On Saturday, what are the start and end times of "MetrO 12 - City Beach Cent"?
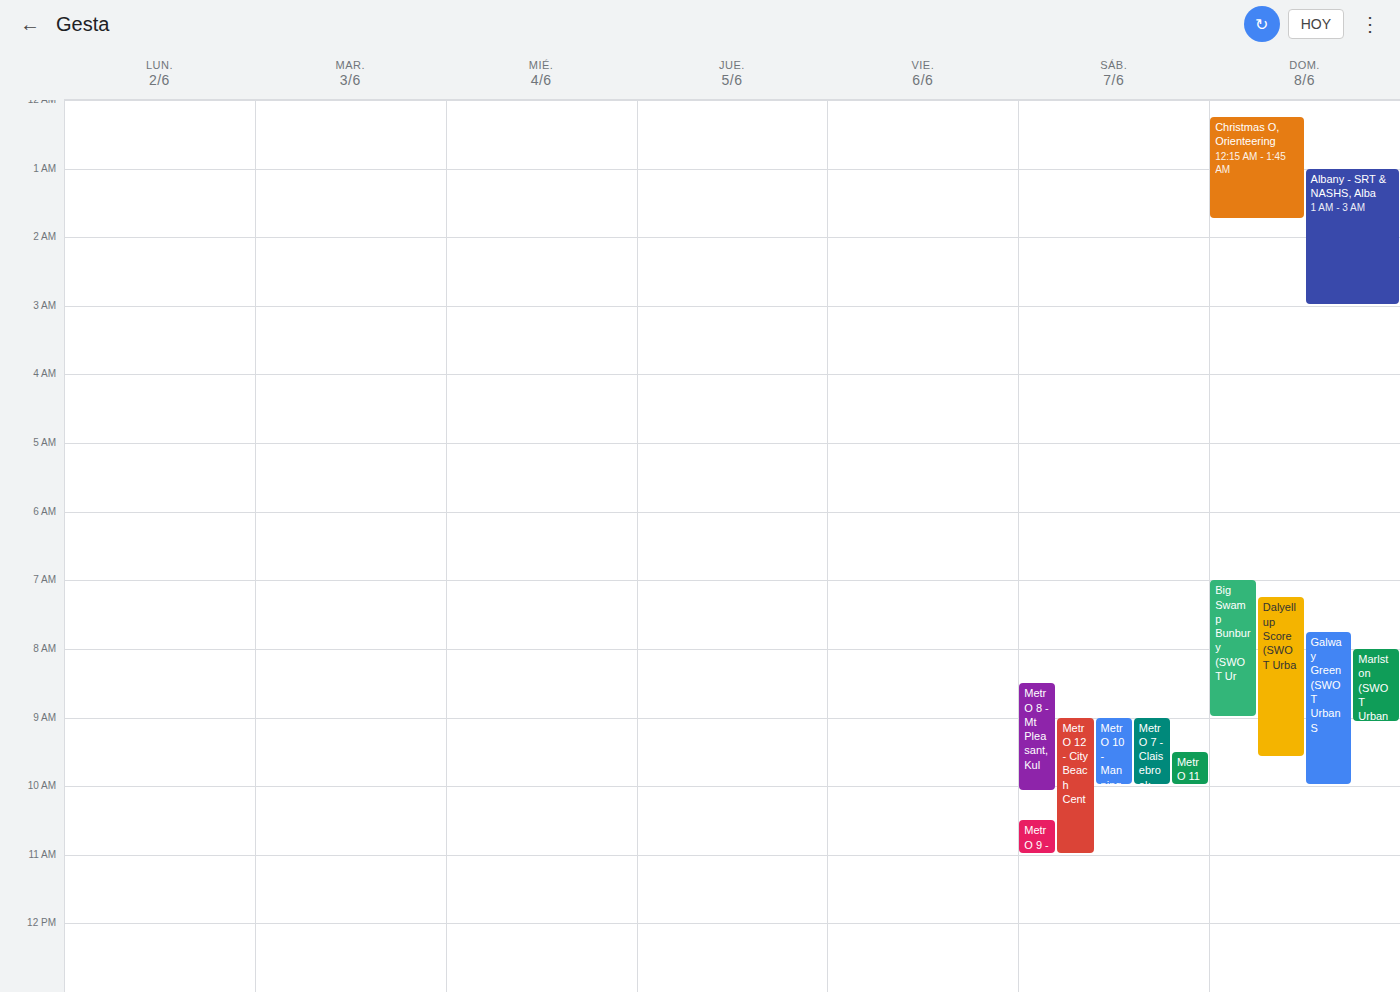
9:00 AM to 11:00 AM